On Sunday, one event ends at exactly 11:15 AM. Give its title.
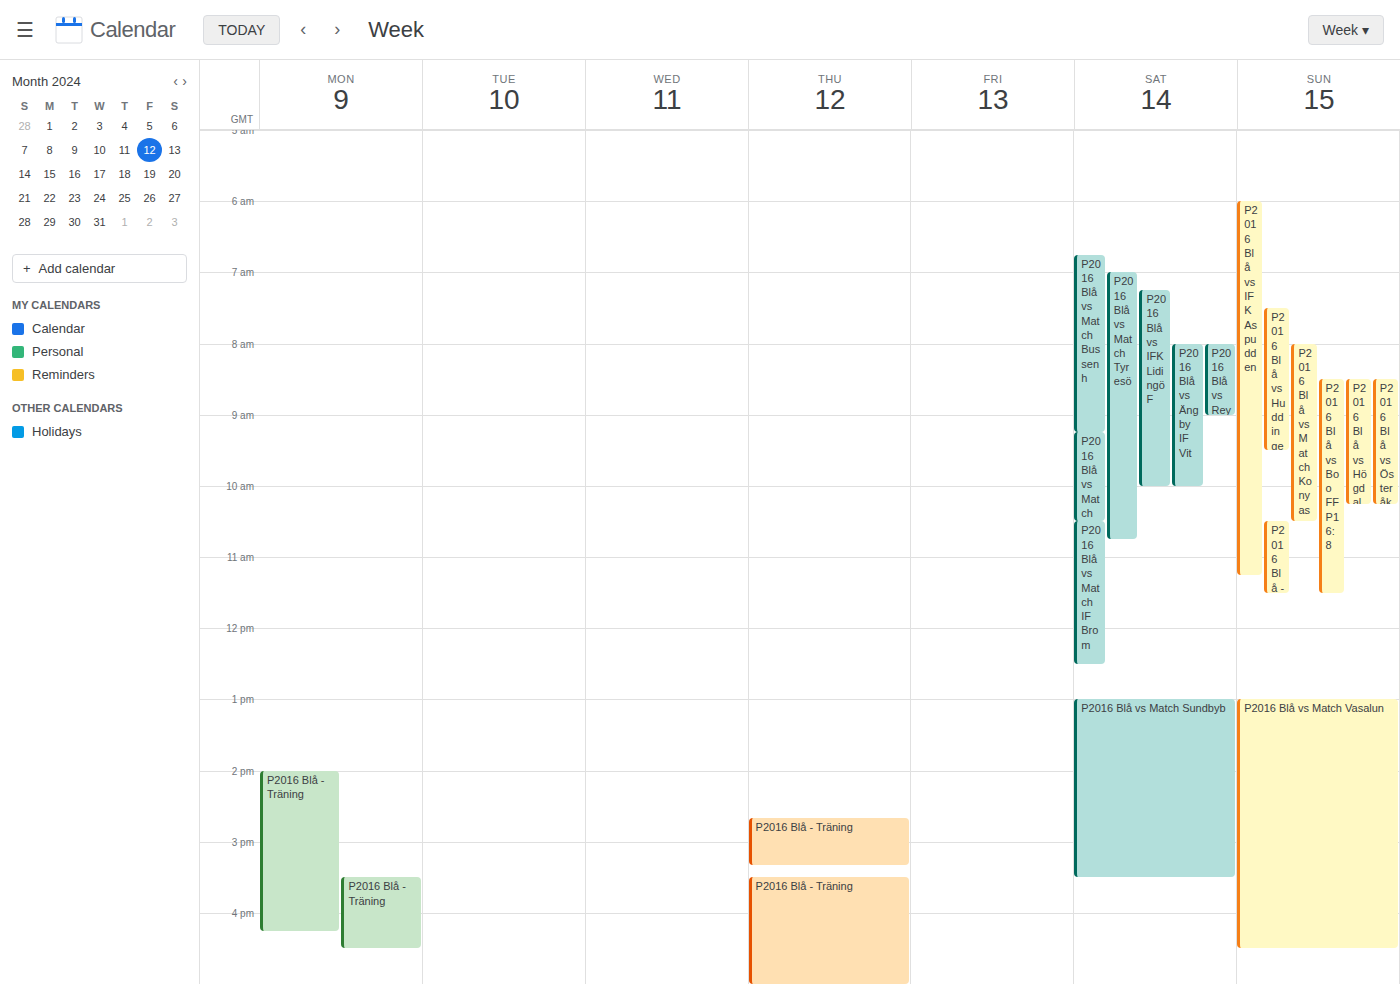
"P2016 Blå vs IFK Aspudden"